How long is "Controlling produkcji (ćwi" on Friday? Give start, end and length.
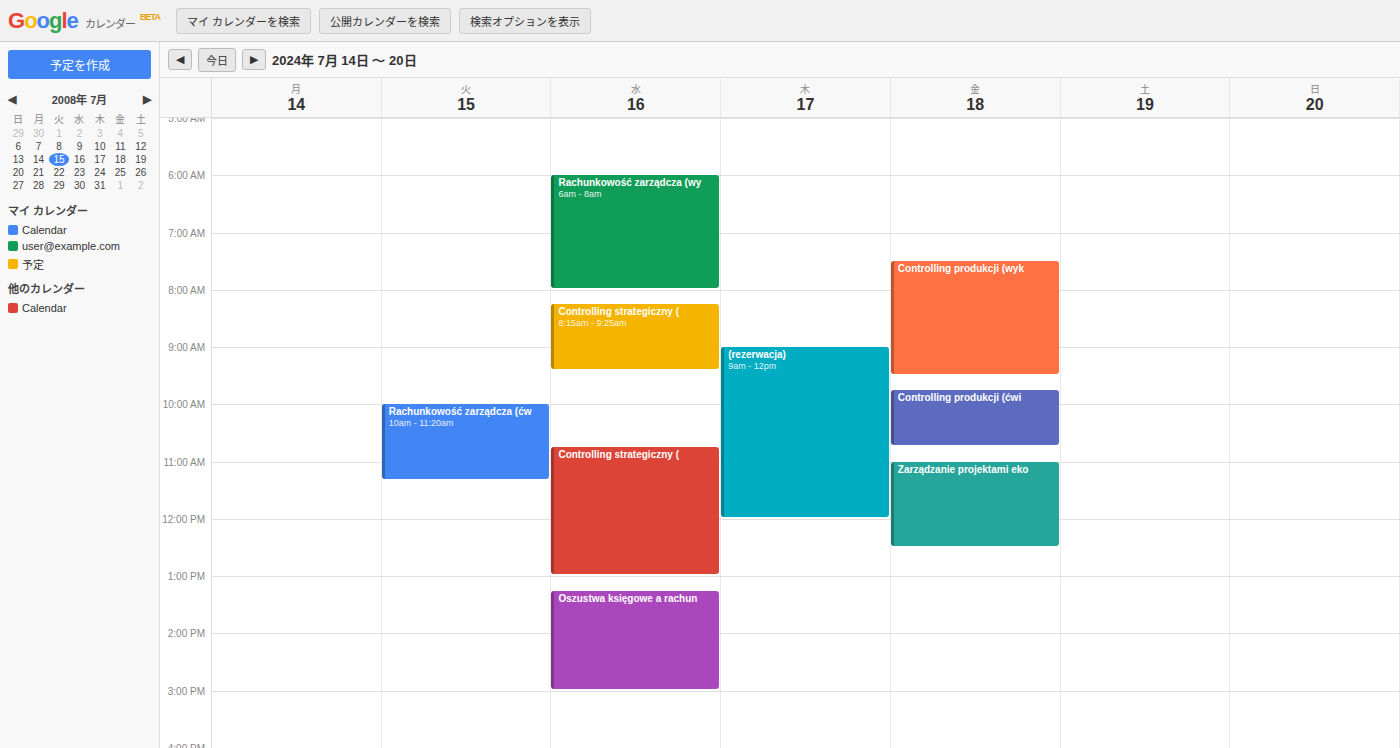
9:45 AM to 10:45 AM, 1 hour